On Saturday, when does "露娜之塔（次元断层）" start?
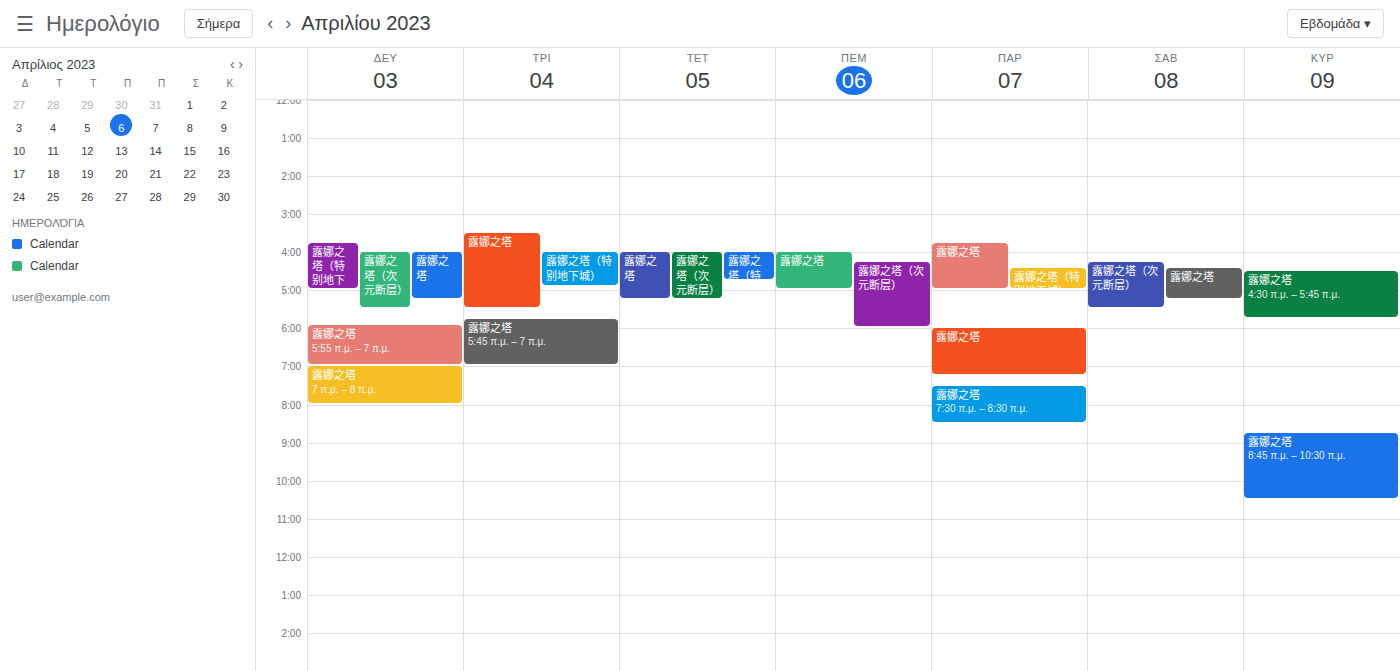
4:15 AM